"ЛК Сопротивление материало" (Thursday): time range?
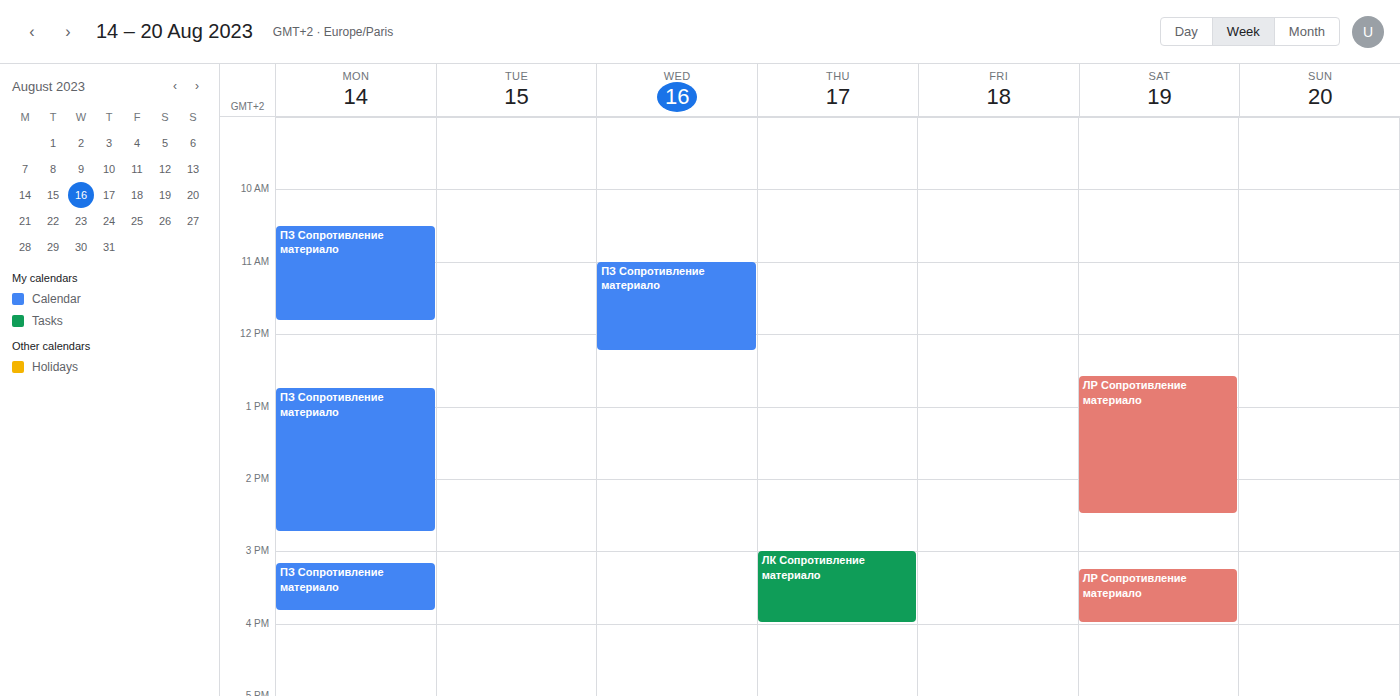
3:00 PM to 4:00 PM